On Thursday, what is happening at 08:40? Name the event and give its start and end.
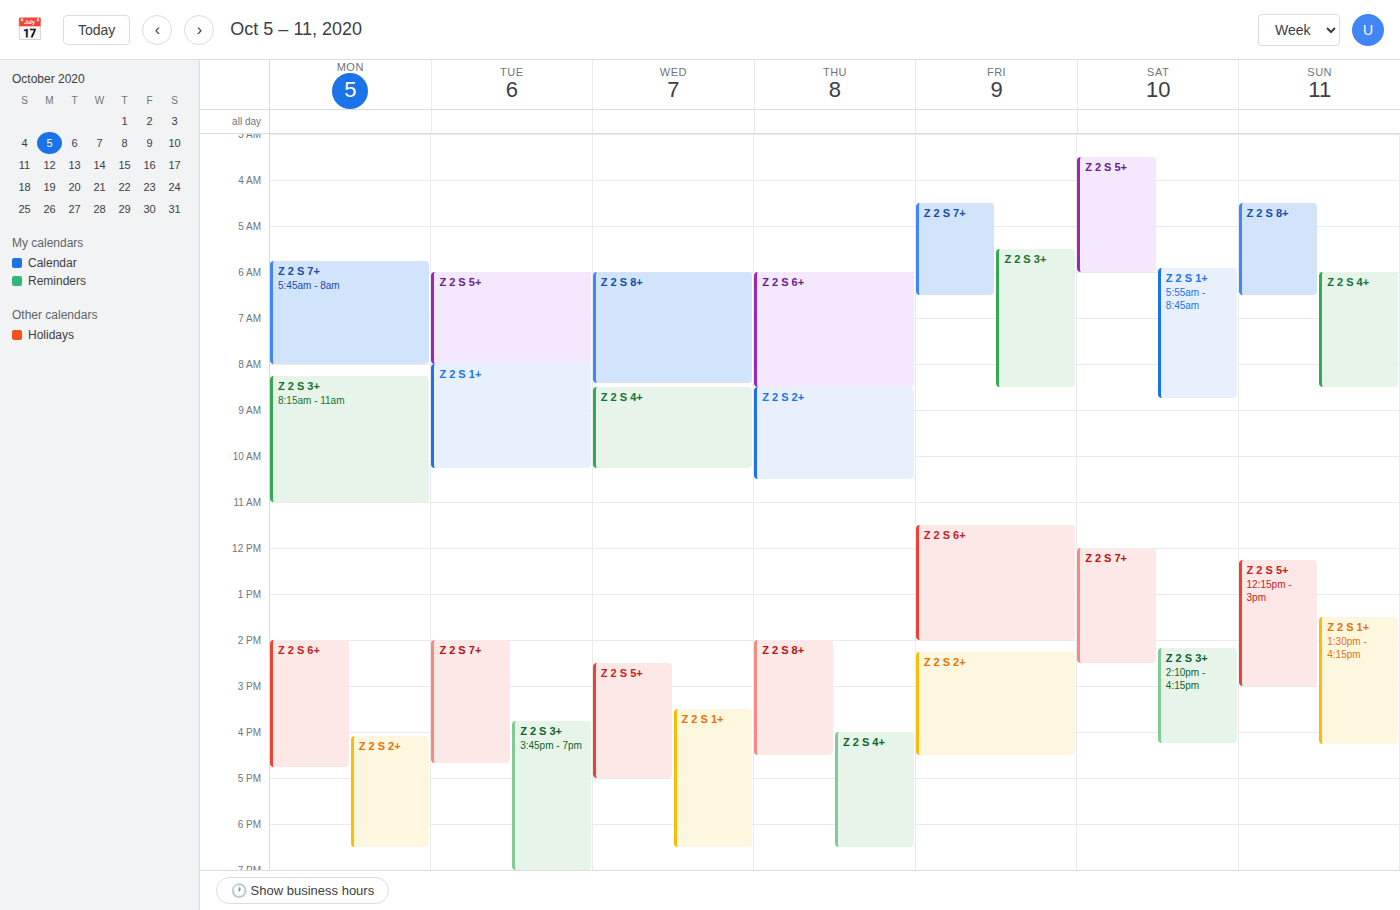
"Z 2 S 2+", 08:30 to 10:30